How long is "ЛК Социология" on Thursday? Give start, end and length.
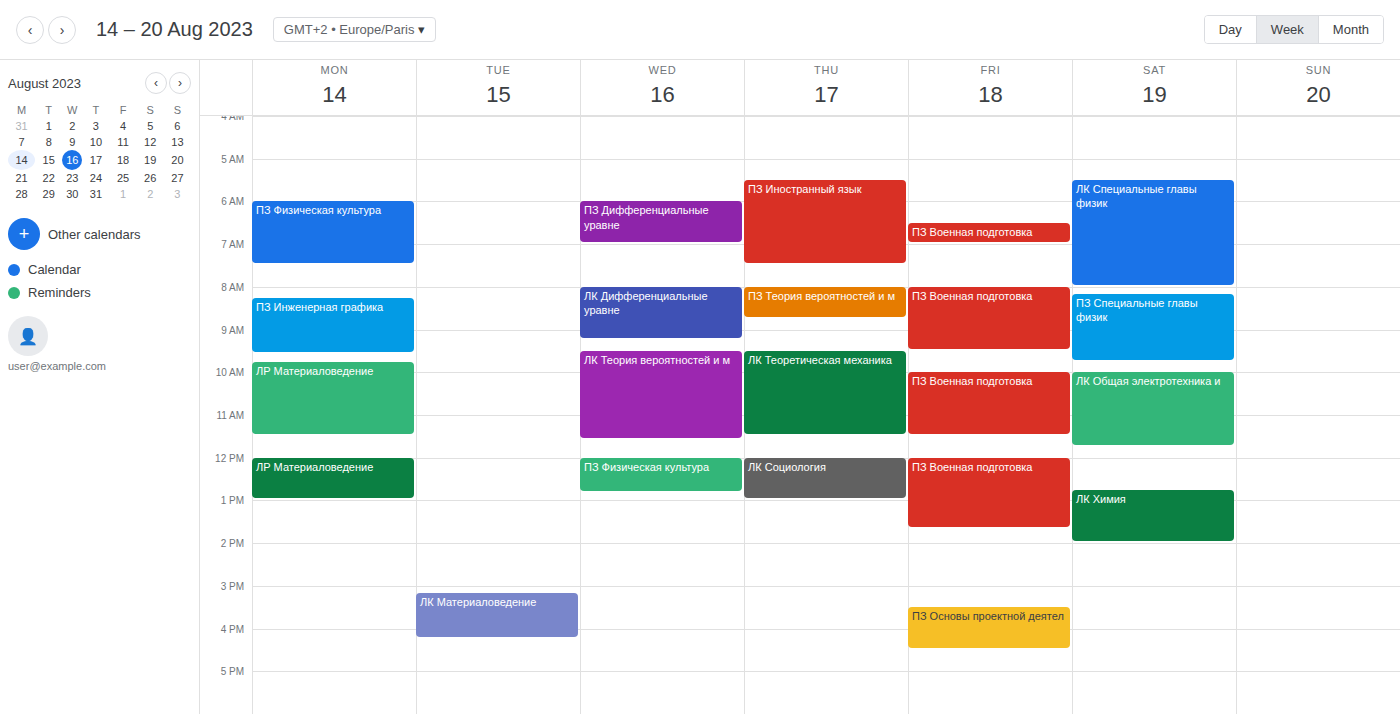
12:00 to 13:00, 1 hour